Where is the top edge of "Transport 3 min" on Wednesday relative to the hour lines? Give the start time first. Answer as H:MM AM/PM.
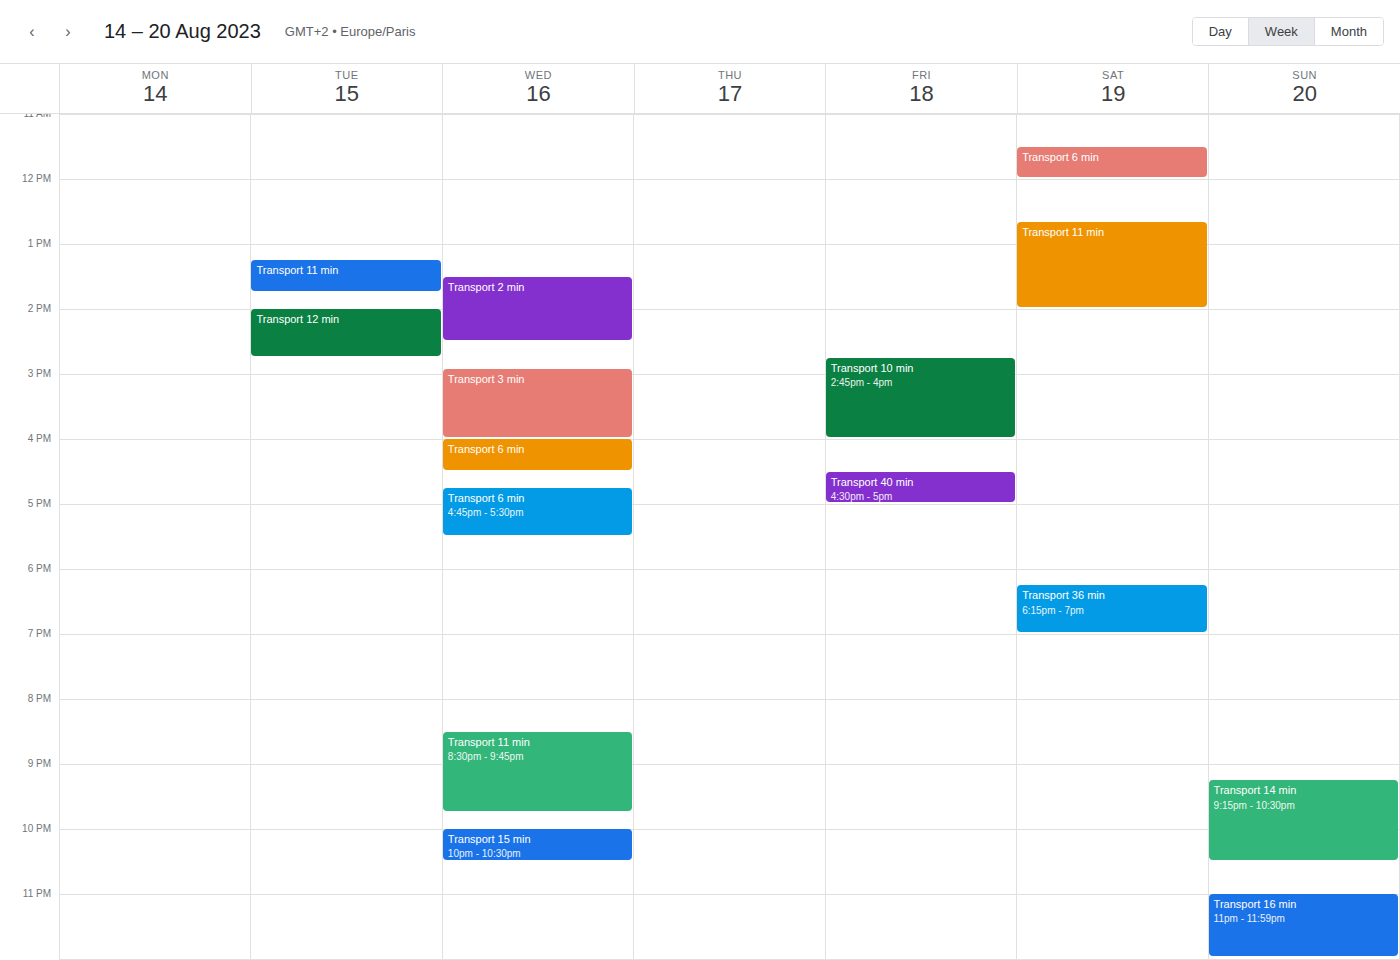
2:55 PM -- neither: 55 minutes below the 2 PM line and 5 minutes above the 3 PM line.